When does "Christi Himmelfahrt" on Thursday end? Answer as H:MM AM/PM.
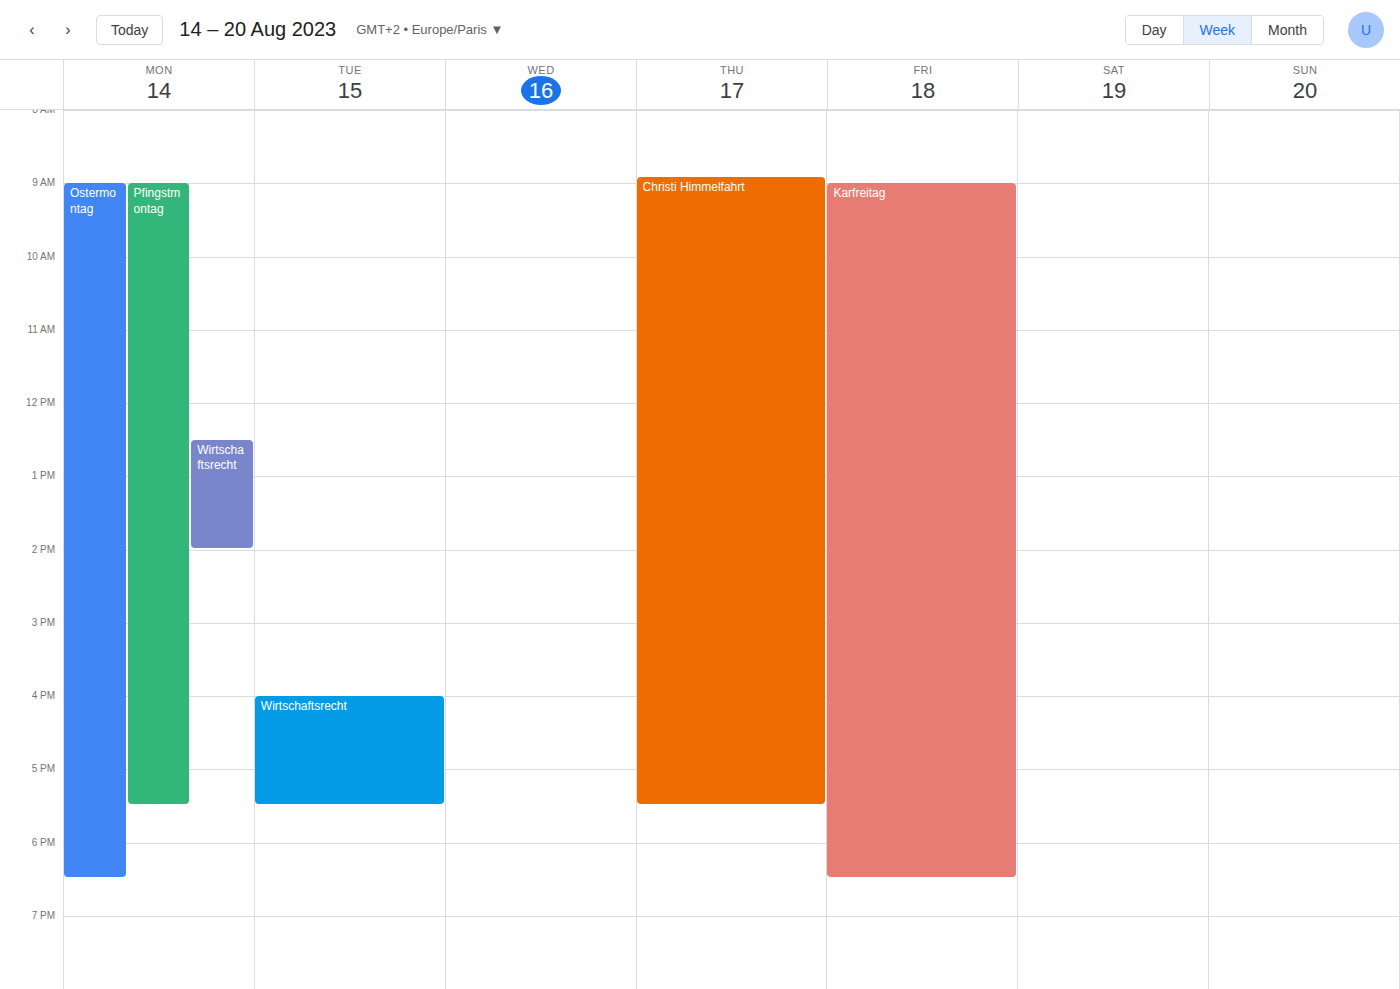
5:30 PM